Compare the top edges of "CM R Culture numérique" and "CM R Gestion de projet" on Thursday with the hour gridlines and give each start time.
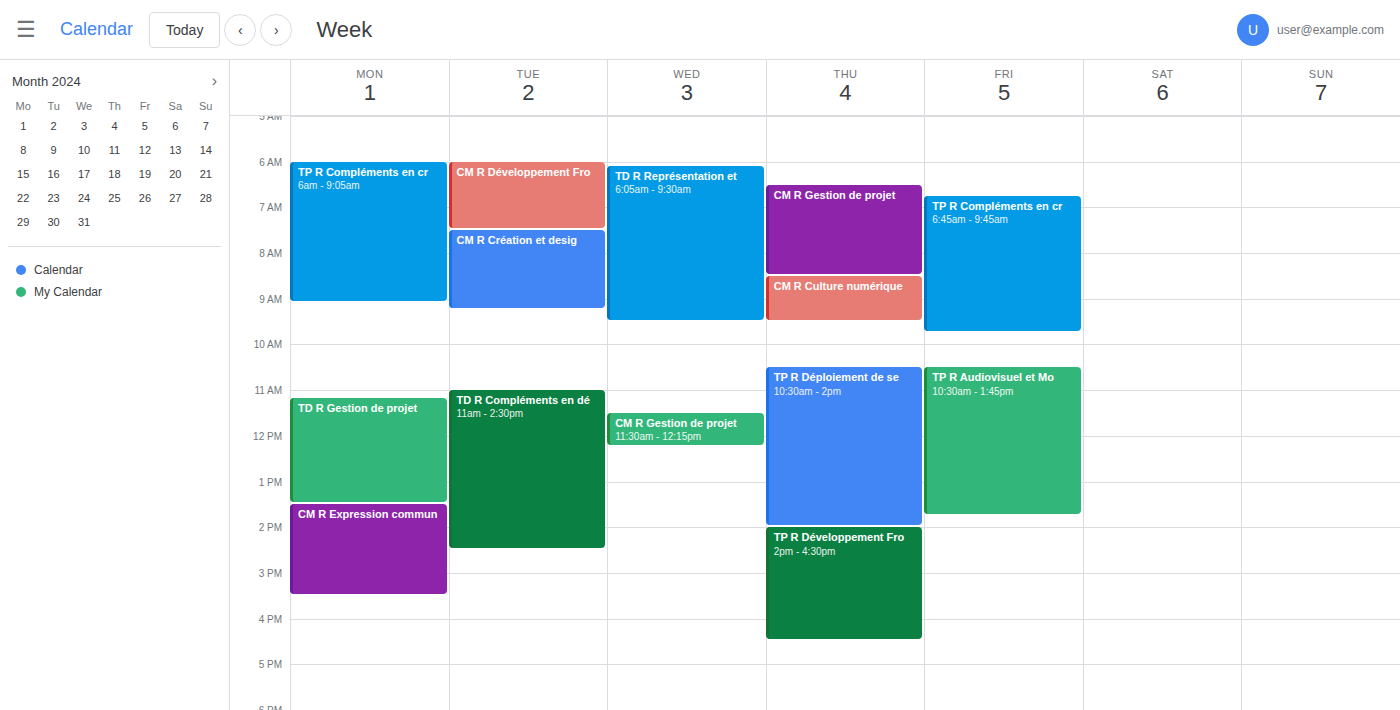
"CM R Culture numérique": 8:30 AM, halfway between the 8 AM and 9 AM lines. "CM R Gestion de projet": 6:30 AM, halfway between the 6 AM and 7 AM lines.